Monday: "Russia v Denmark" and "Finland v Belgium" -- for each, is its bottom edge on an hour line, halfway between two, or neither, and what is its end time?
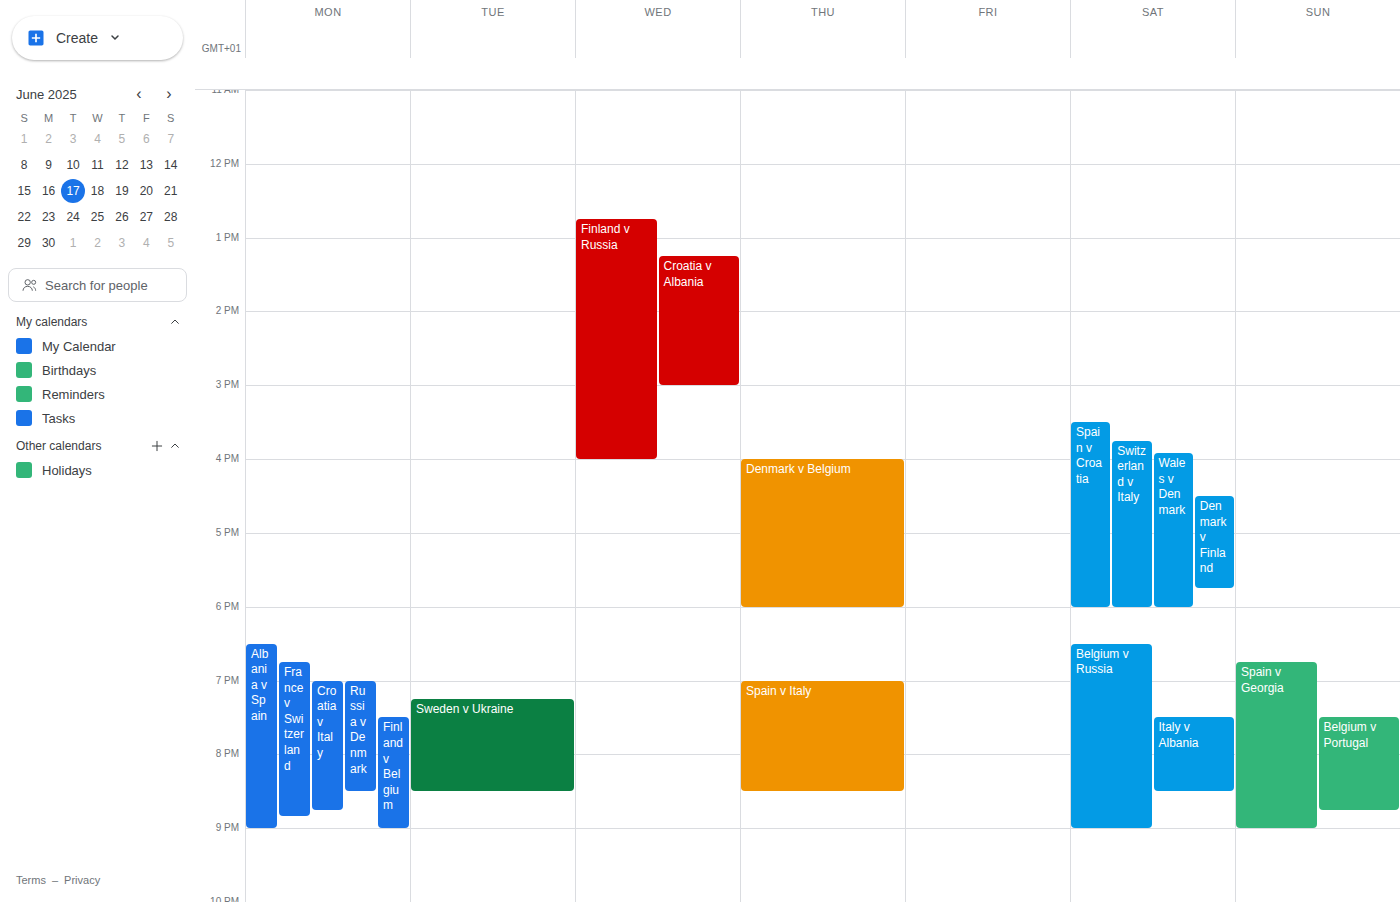
"Russia v Denmark": 20:30, halfway between the 20:00 and 21:00 lines. "Finland v Belgium": 21:00, exactly on the 21:00 line.